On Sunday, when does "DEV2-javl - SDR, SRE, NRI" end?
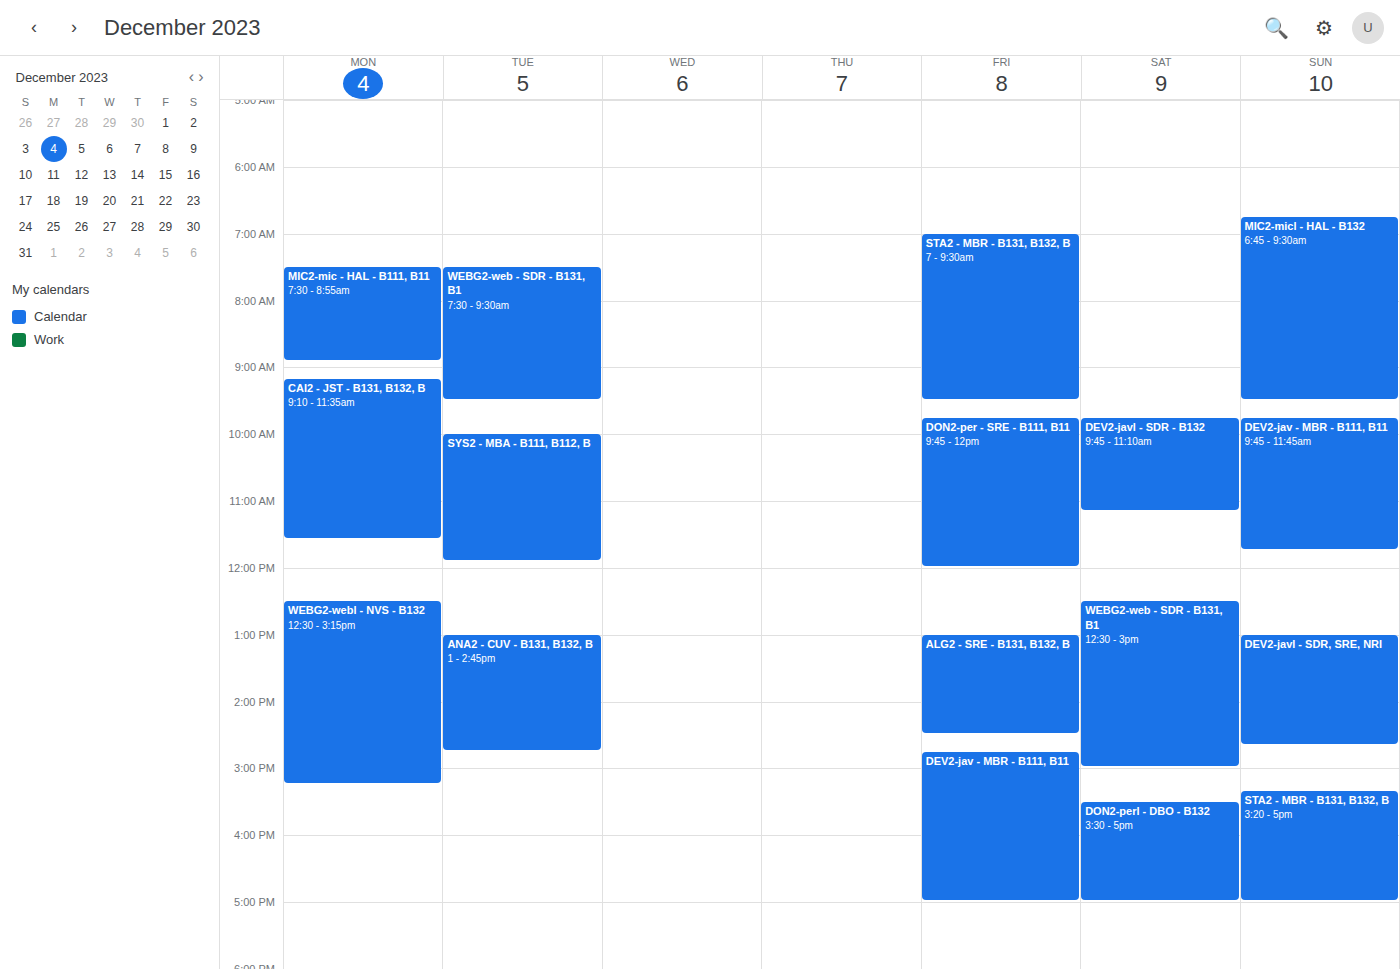
2:40 PM